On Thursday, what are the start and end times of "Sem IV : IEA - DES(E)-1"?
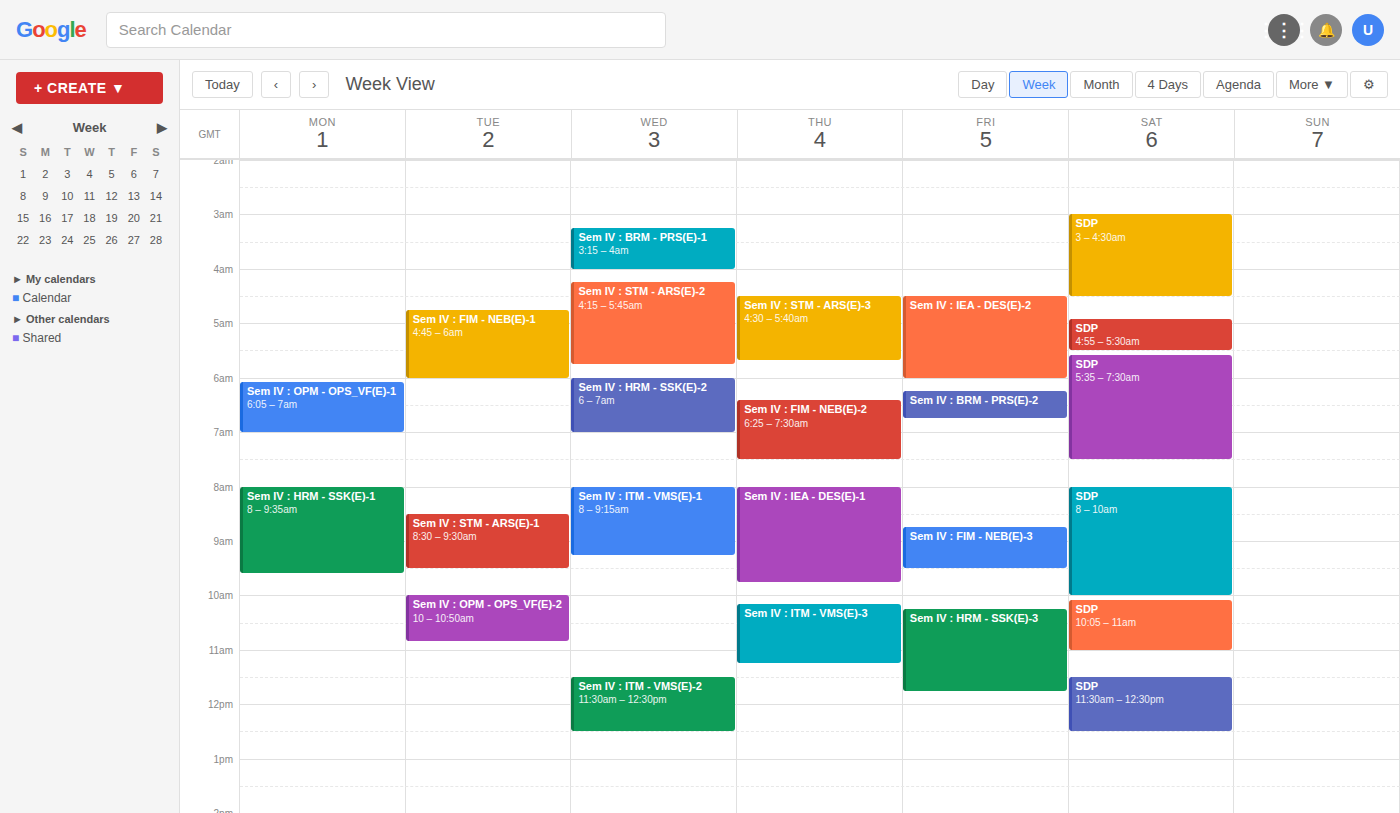
8:00 AM to 9:45 AM